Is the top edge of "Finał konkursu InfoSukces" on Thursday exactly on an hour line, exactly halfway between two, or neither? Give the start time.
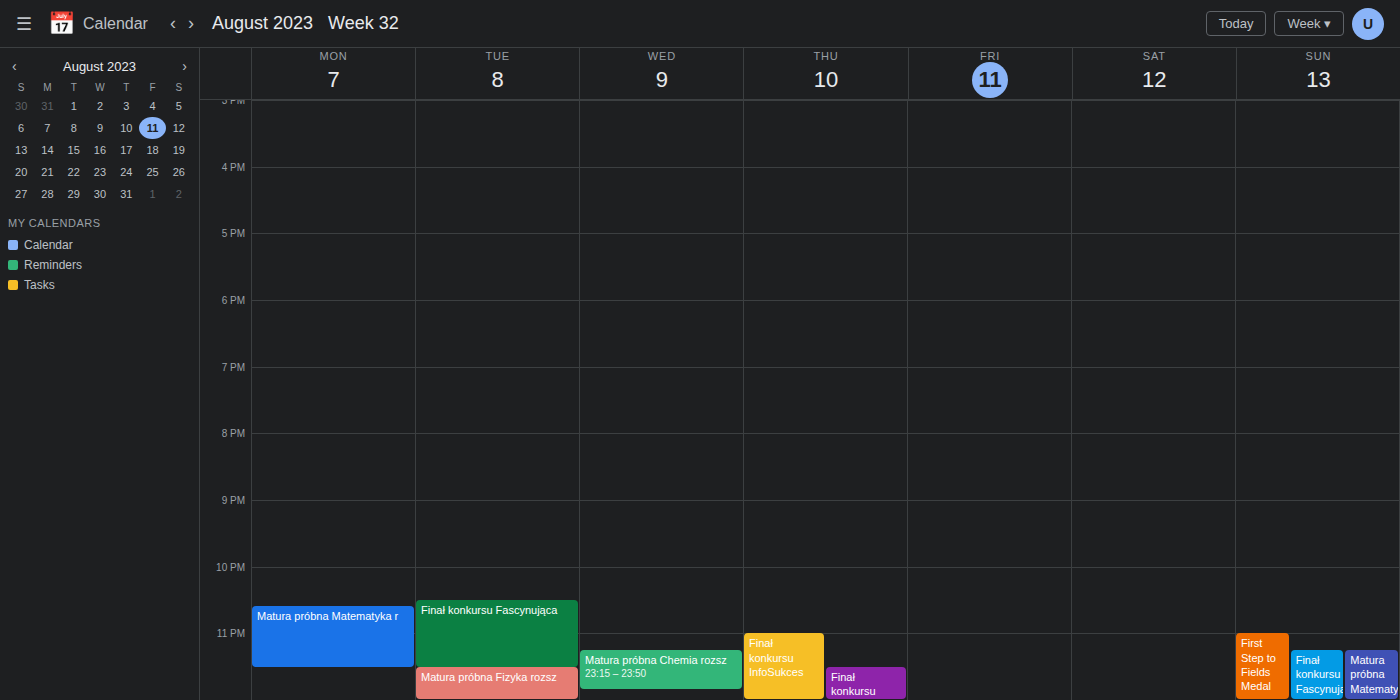
11:00 PM -- exactly on the 11 PM line.